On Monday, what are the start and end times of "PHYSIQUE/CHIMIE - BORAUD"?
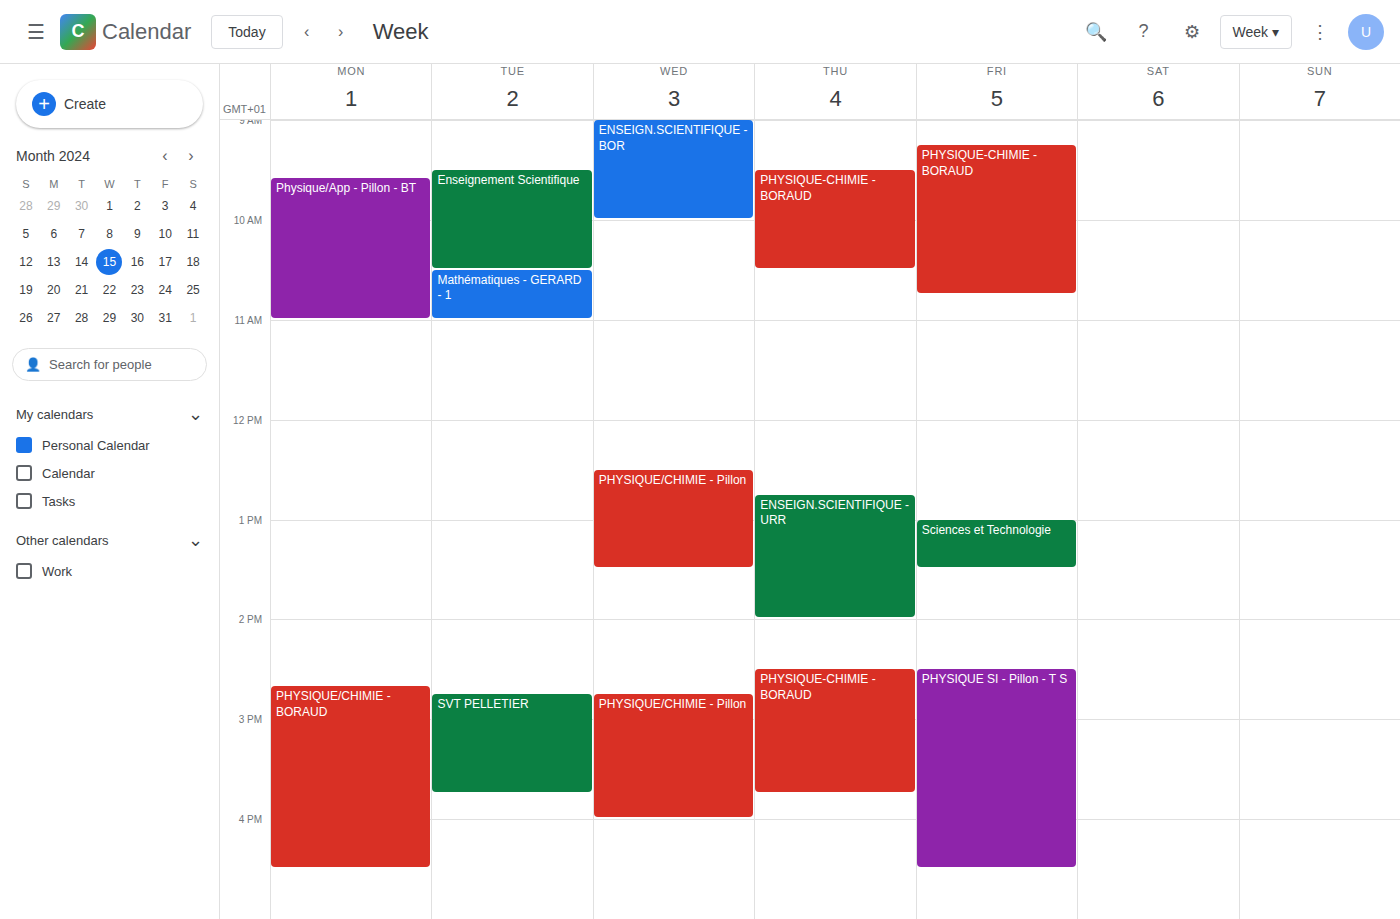
2:40 PM to 4:30 PM